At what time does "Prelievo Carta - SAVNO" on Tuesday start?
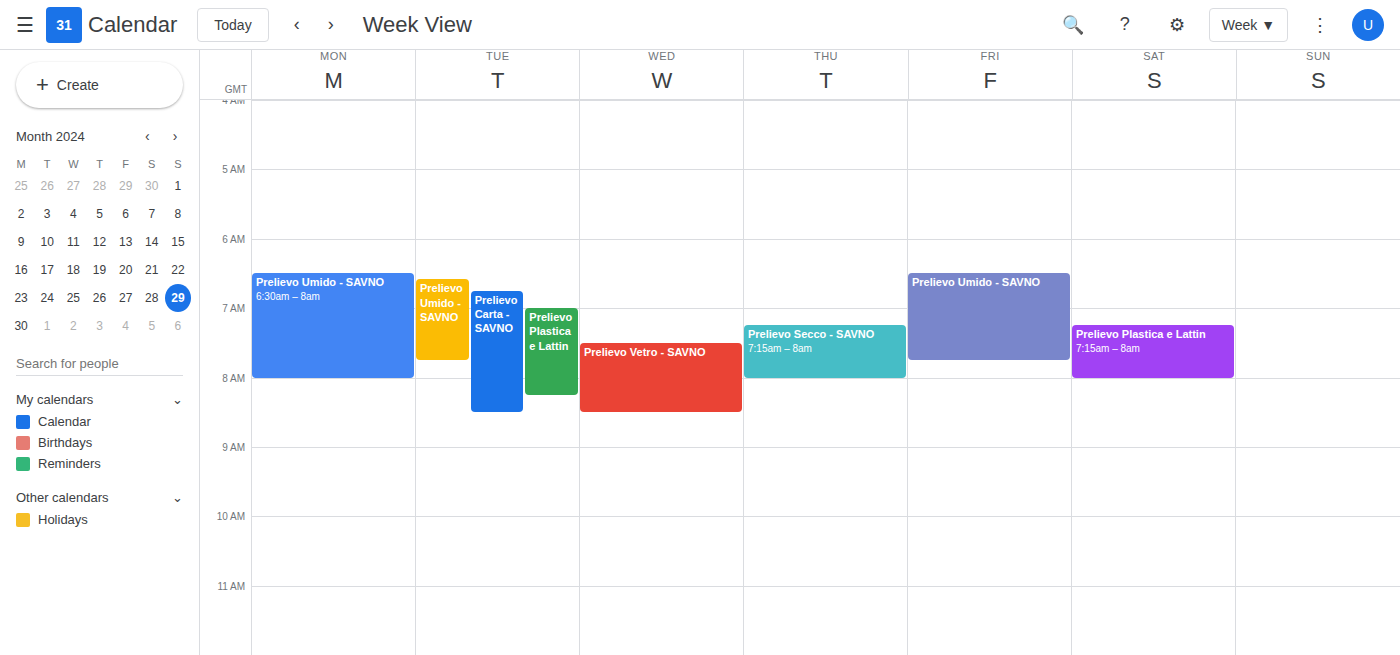
6:45 AM